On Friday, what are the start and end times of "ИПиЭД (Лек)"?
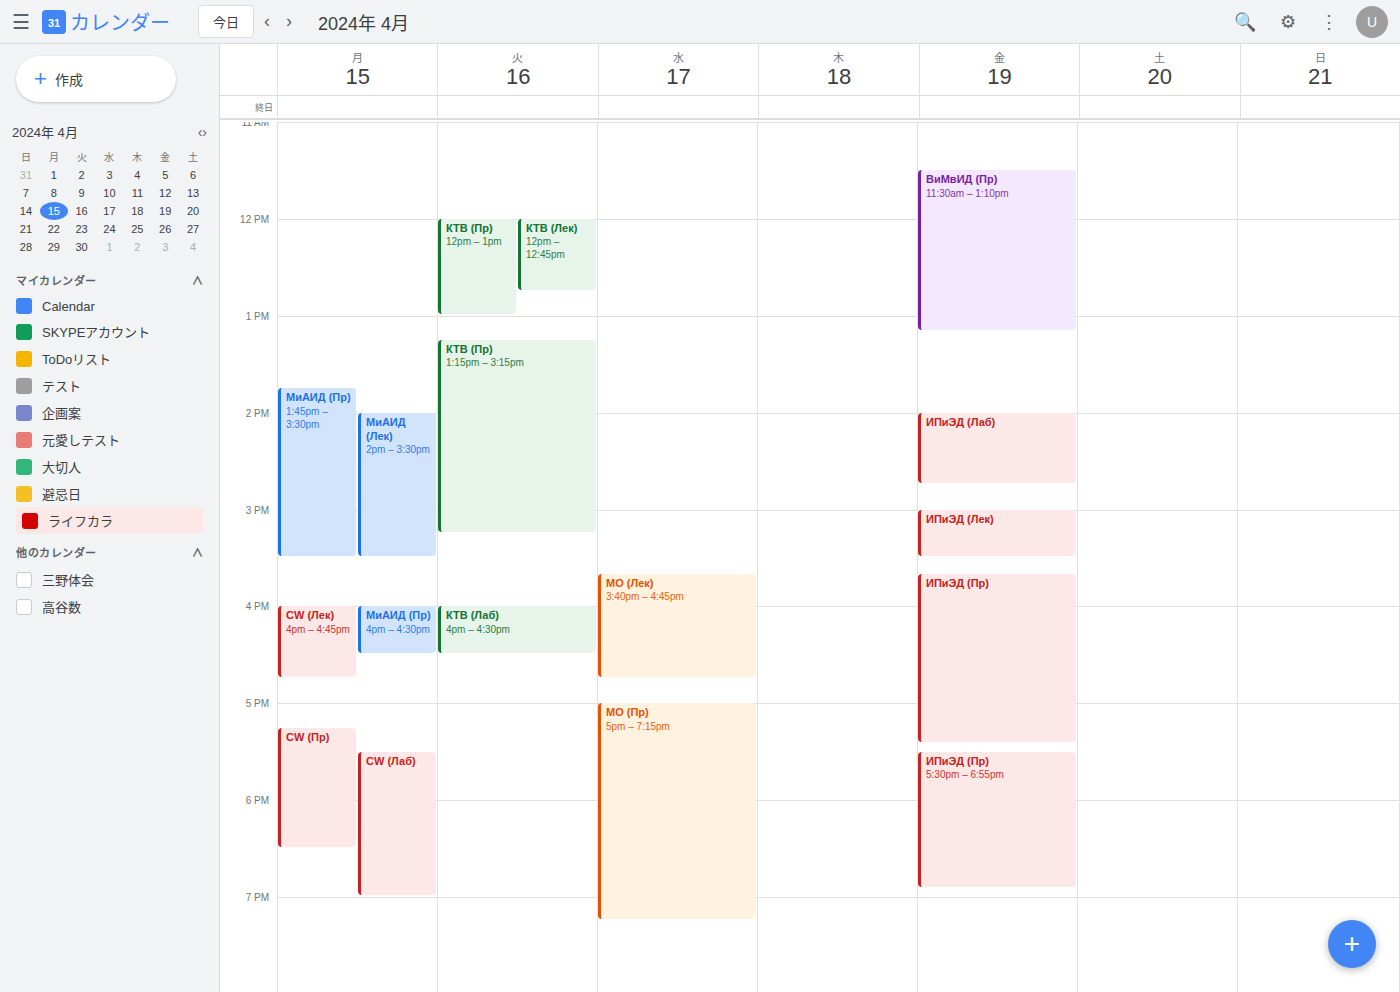
3:00 PM to 3:30 PM